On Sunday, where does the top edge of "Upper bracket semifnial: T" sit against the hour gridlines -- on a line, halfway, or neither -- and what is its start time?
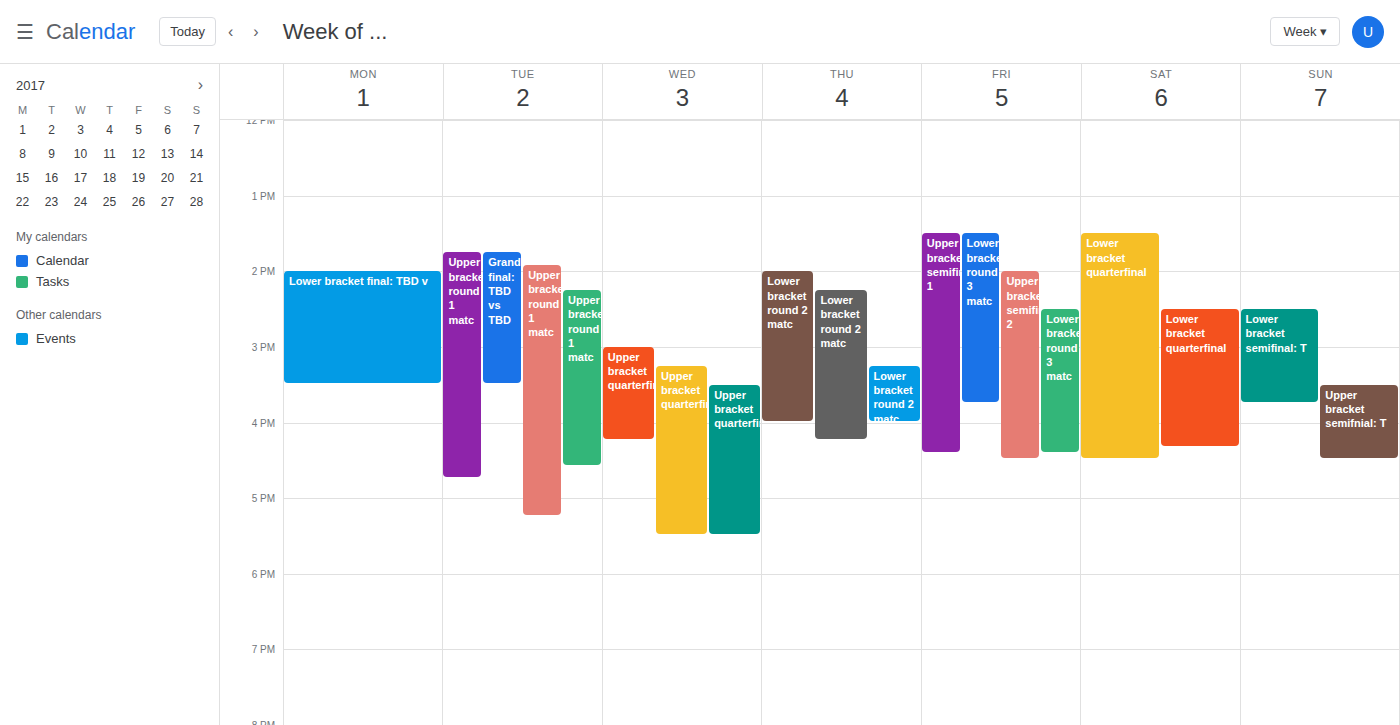
3:30 PM -- halfway between the 3 PM and 4 PM lines.